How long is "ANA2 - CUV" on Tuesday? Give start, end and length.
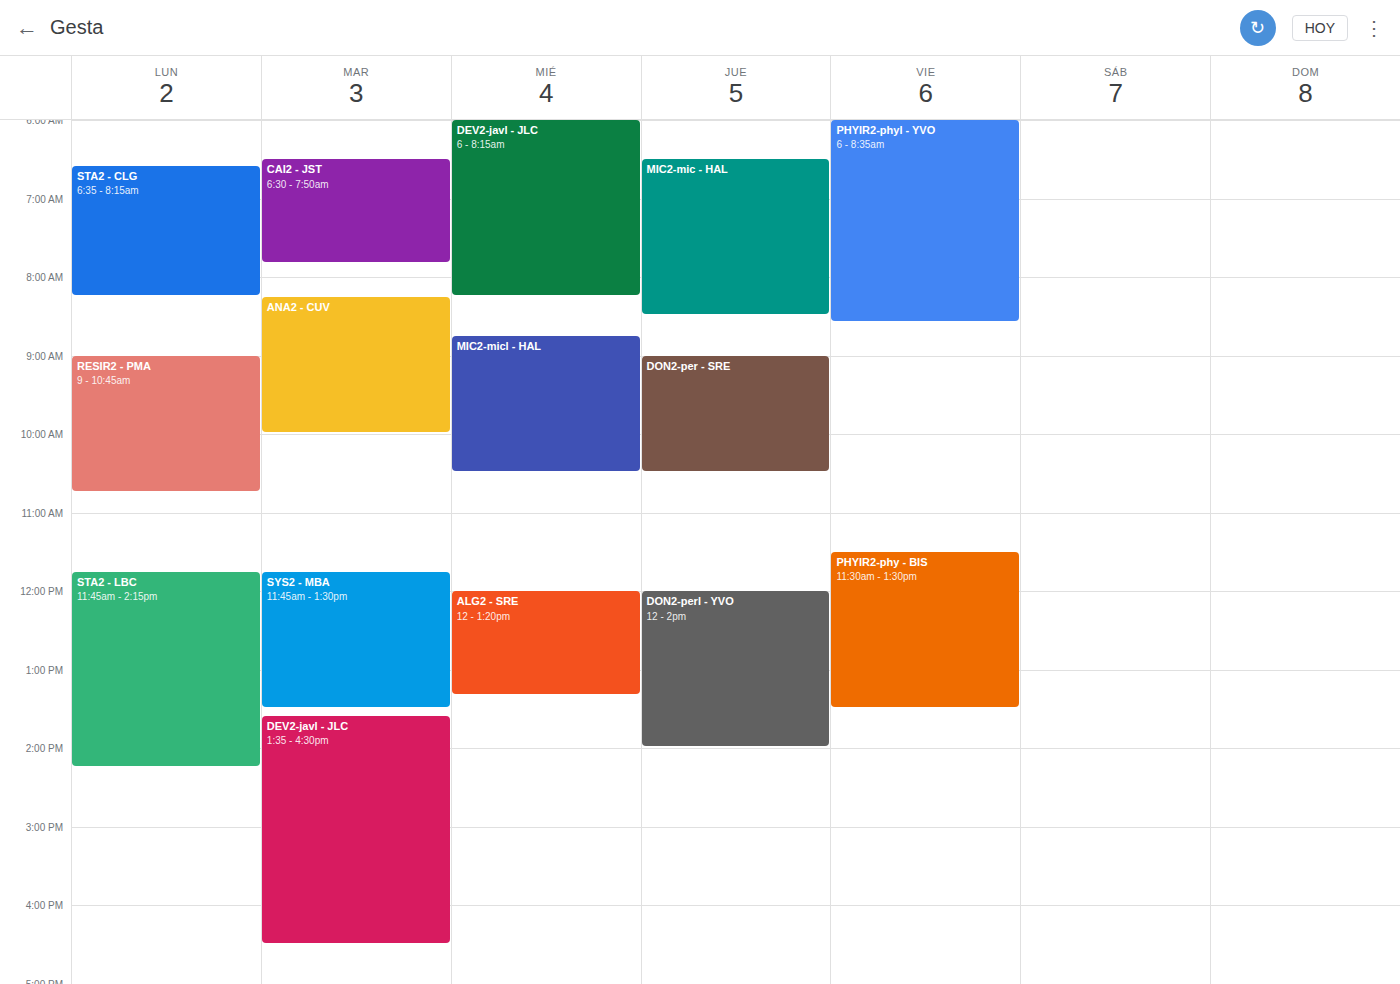
08:15 to 10:00, 1 hour 45 minutes